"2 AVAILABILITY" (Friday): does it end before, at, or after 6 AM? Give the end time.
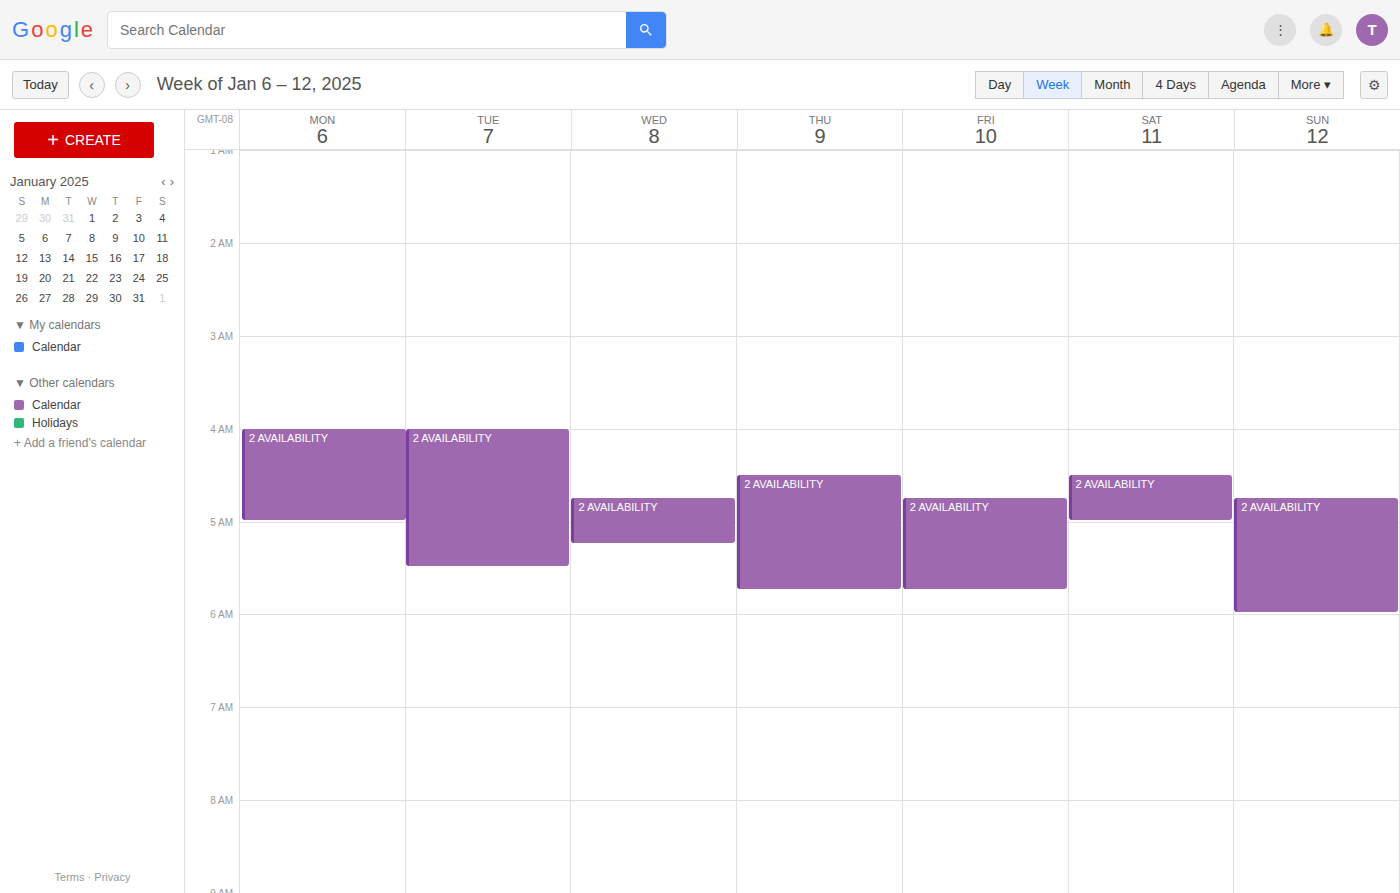
5:45 AM -- before 6 AM, 15 minutes above the 6 AM line.